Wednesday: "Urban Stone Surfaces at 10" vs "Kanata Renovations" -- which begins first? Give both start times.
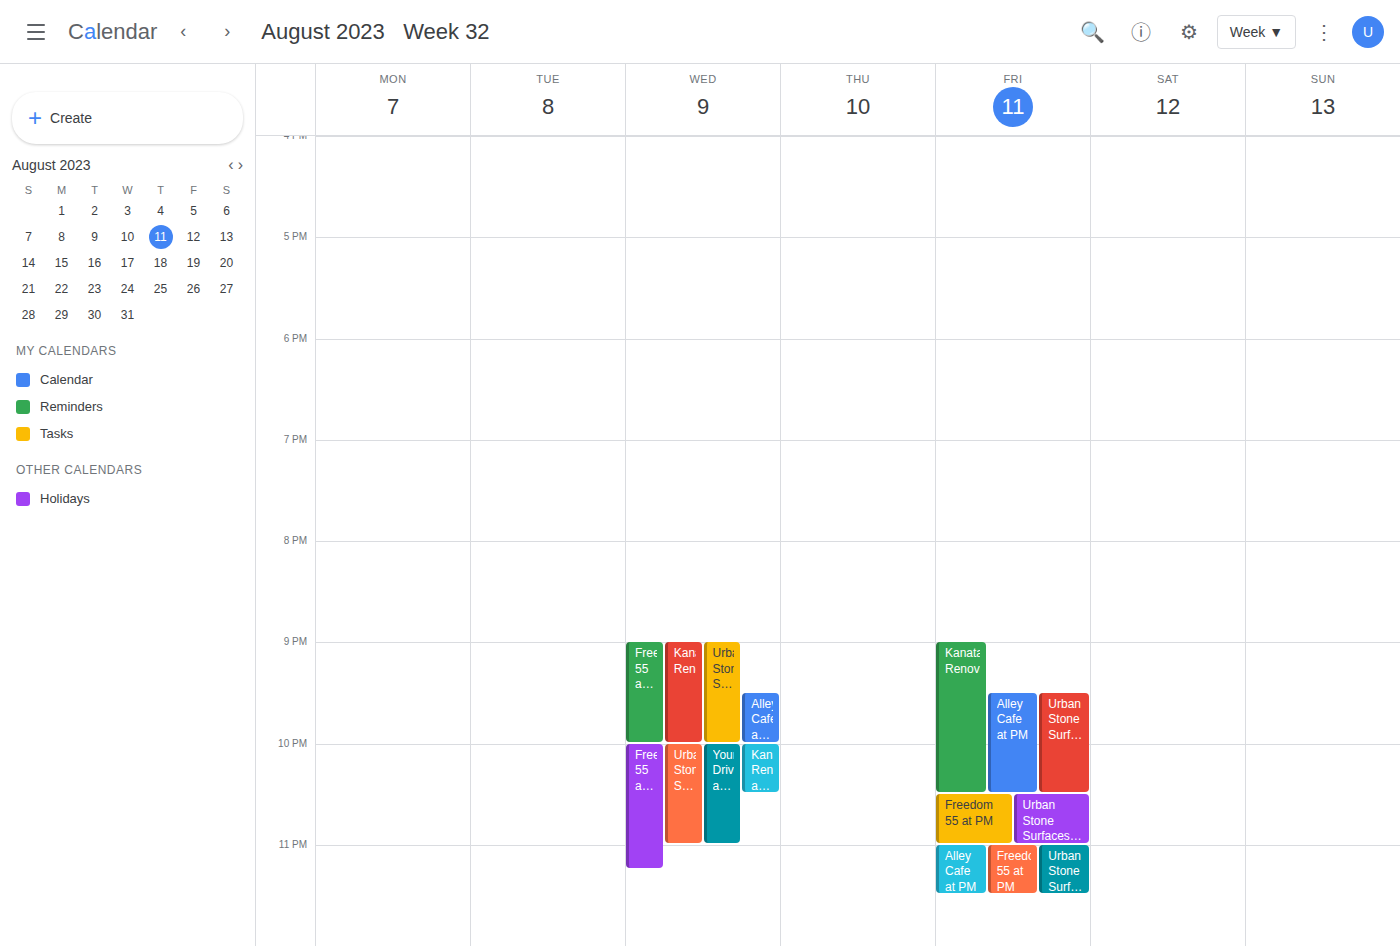
"Kanata Renovations" 9:00 PM; "Urban Stone Surfaces at 10" 10:00 PM.